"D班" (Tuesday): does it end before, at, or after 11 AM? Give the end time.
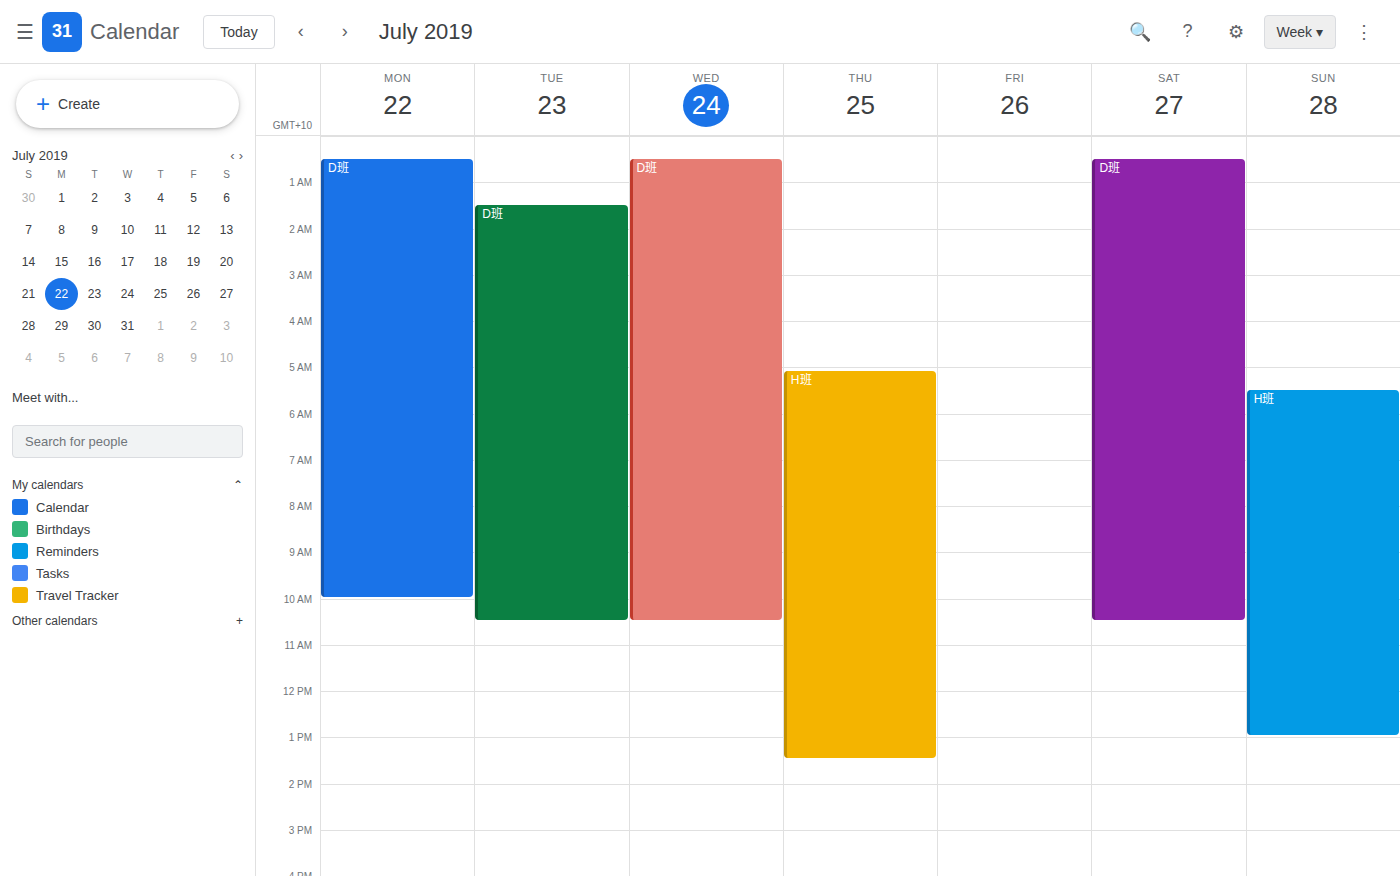
10:30 AM -- before 11 AM, 30 minutes above the 11 AM line.